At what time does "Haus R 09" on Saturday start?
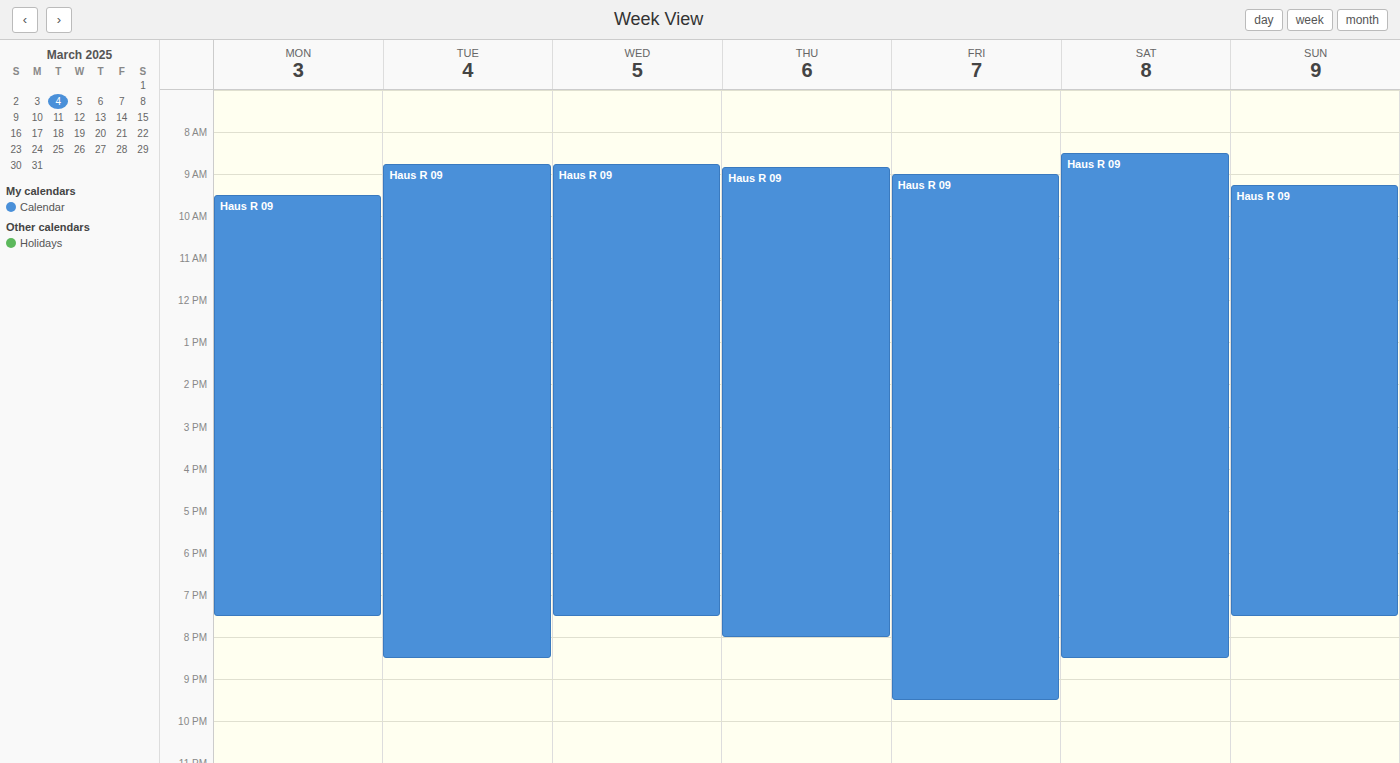
8:30 AM